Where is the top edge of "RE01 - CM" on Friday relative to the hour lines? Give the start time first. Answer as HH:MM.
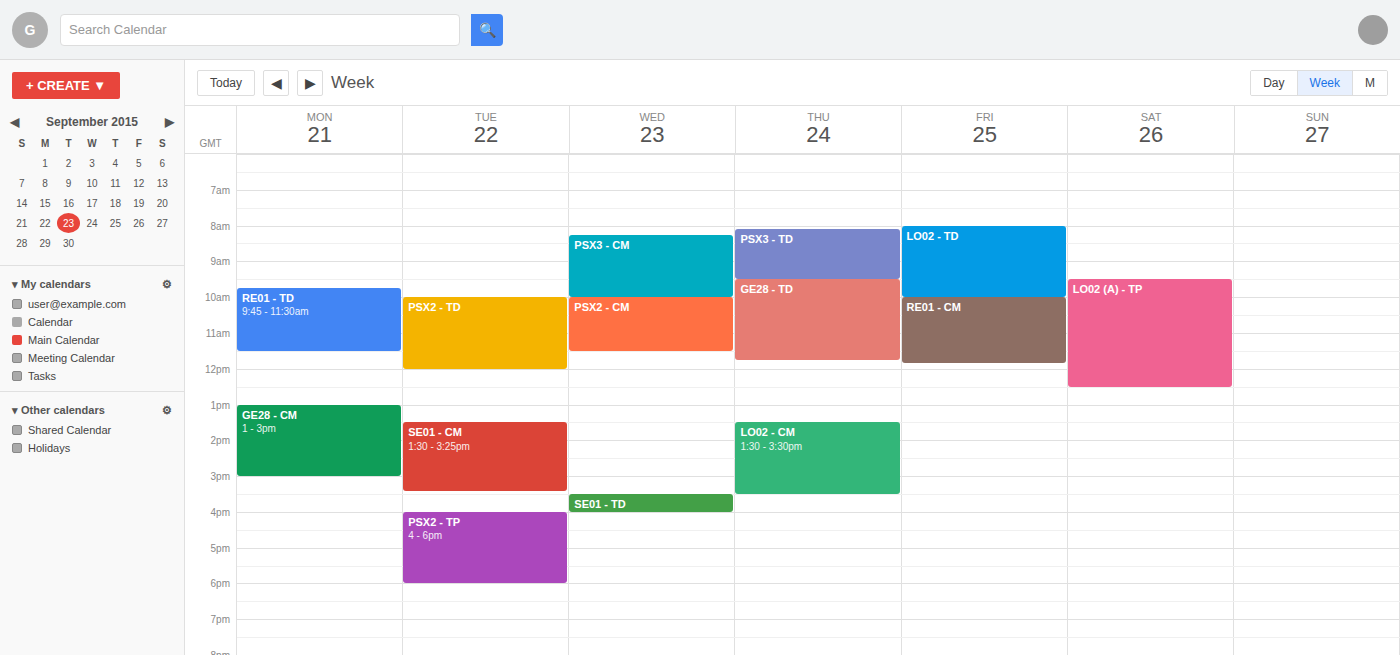
10:00 -- exactly on the 10:00 line.